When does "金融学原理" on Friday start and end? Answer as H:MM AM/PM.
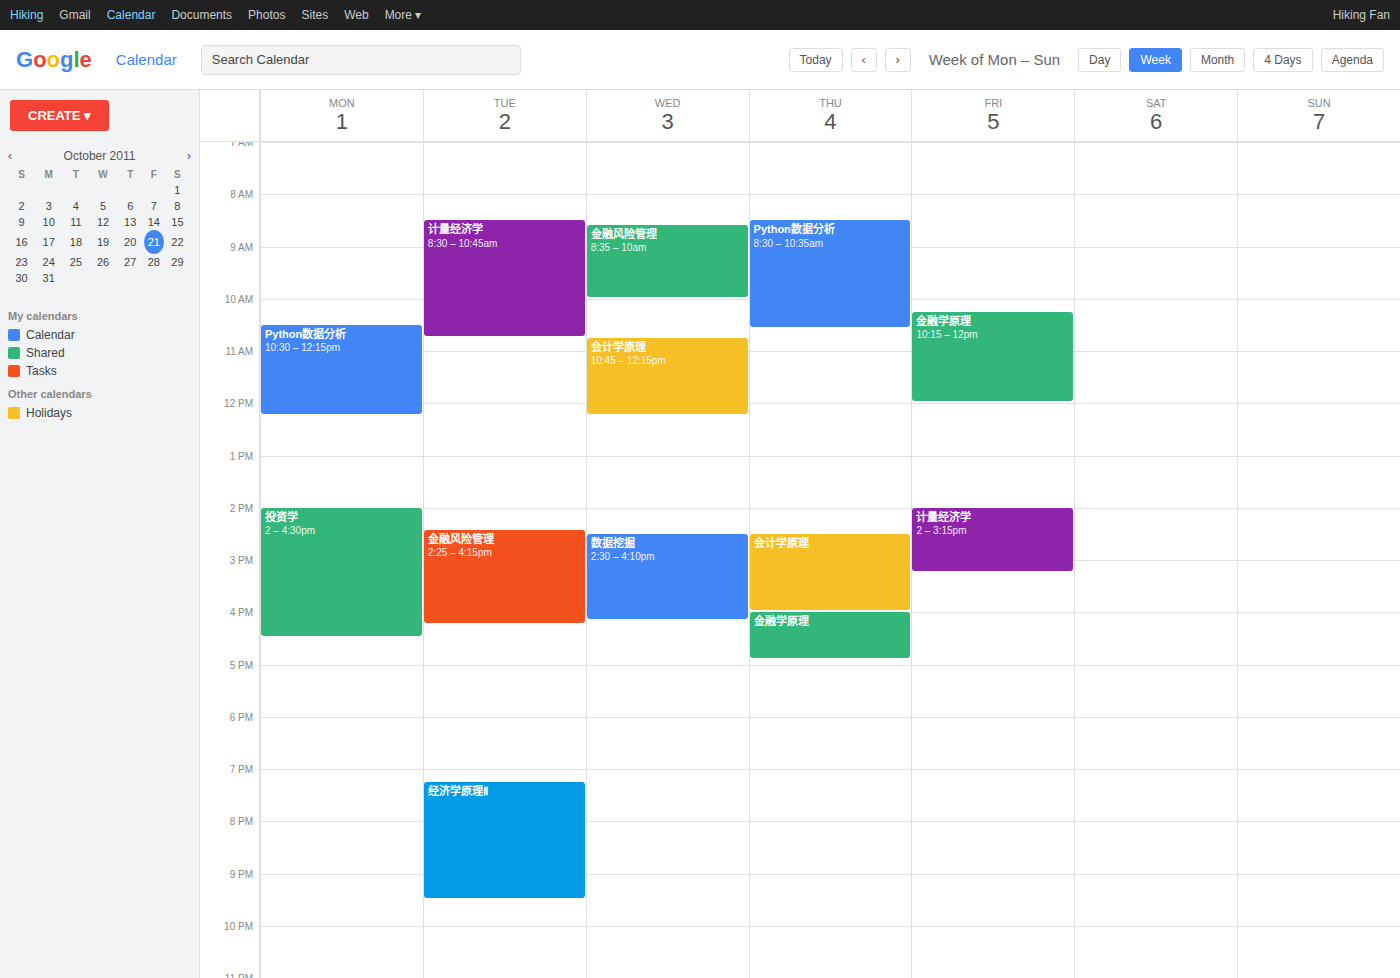
10:15 AM to 12:00 PM